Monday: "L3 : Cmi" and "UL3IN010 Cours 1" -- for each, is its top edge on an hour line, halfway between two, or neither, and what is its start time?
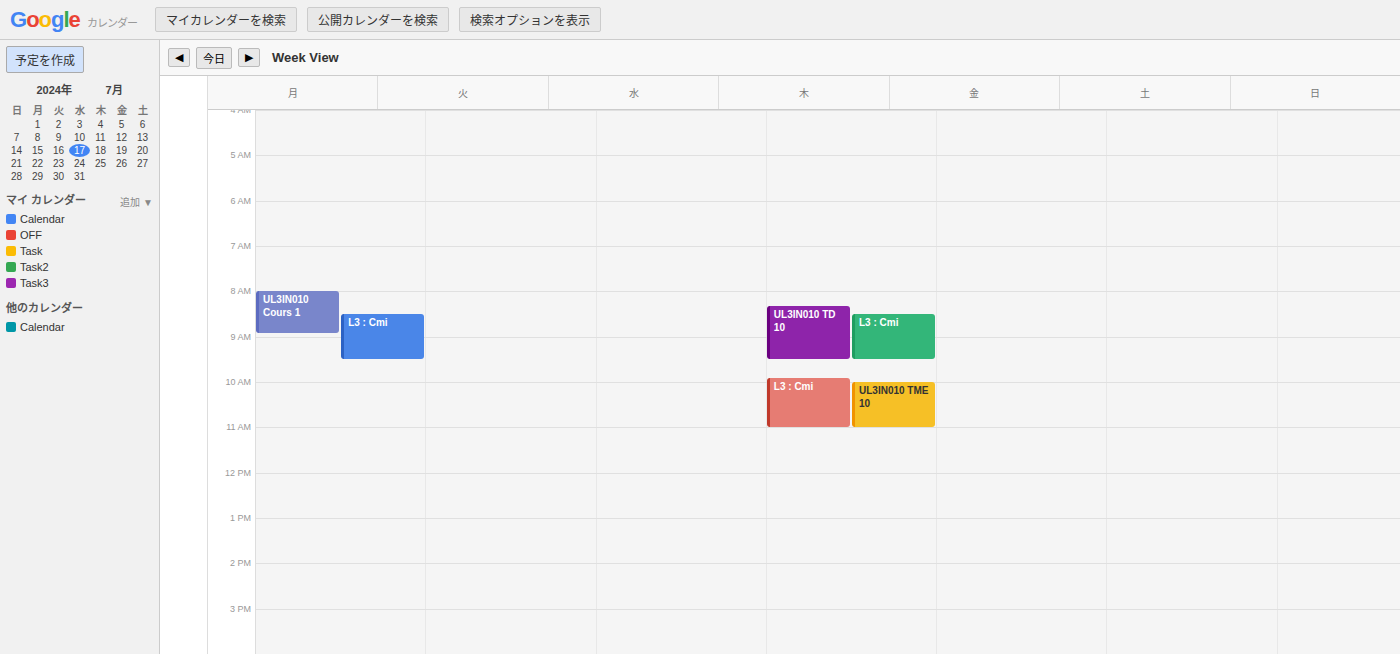
"L3 : Cmi": 8:30 AM, halfway between the 8 AM and 9 AM lines. "UL3IN010 Cours 1": 8:00 AM, exactly on the 8 AM line.